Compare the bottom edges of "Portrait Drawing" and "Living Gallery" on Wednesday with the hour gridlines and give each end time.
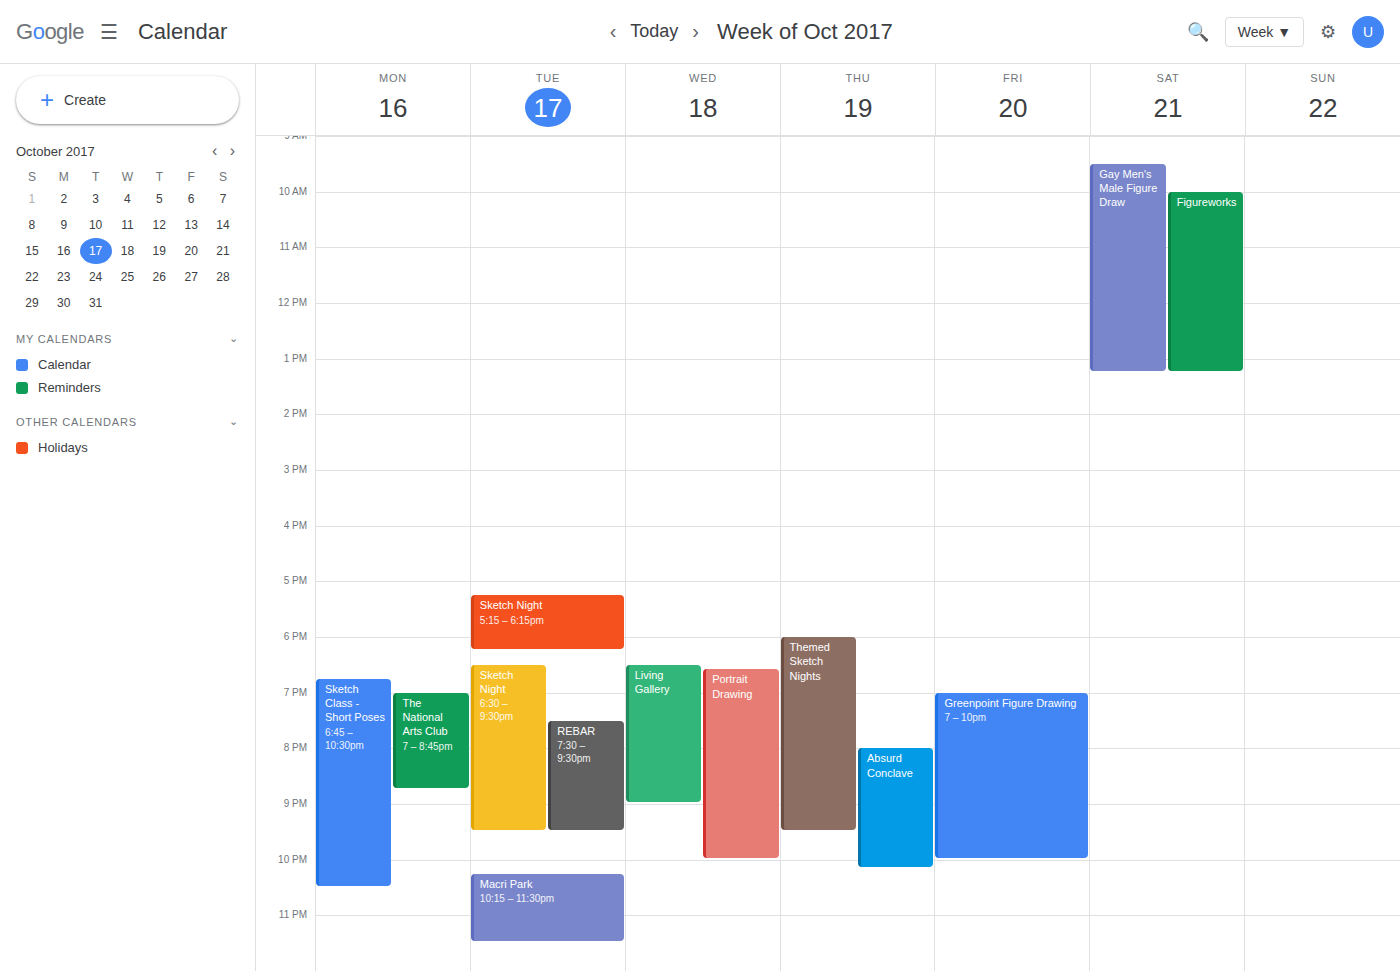
"Portrait Drawing": 10:00 PM, exactly on the 10 PM line. "Living Gallery": 9:00 PM, exactly on the 9 PM line.